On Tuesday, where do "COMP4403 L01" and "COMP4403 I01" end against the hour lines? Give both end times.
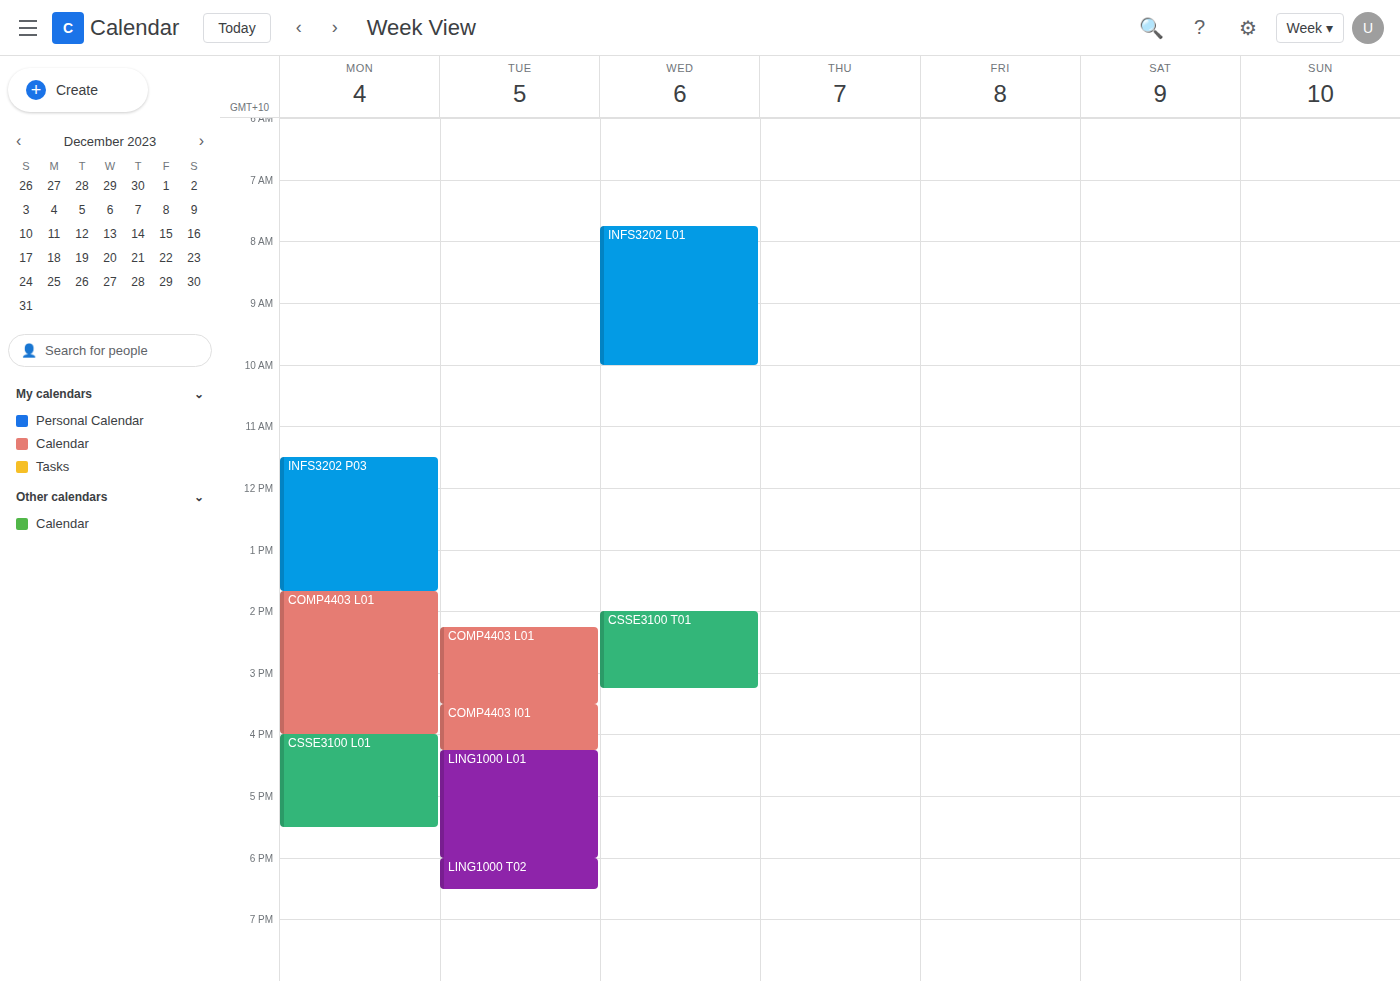
"COMP4403 L01": 3:30 PM, halfway between the 3 PM and 4 PM lines. "COMP4403 I01": 4:15 PM, neither: a quarter of the way from the 4 PM line to the 5 PM line.